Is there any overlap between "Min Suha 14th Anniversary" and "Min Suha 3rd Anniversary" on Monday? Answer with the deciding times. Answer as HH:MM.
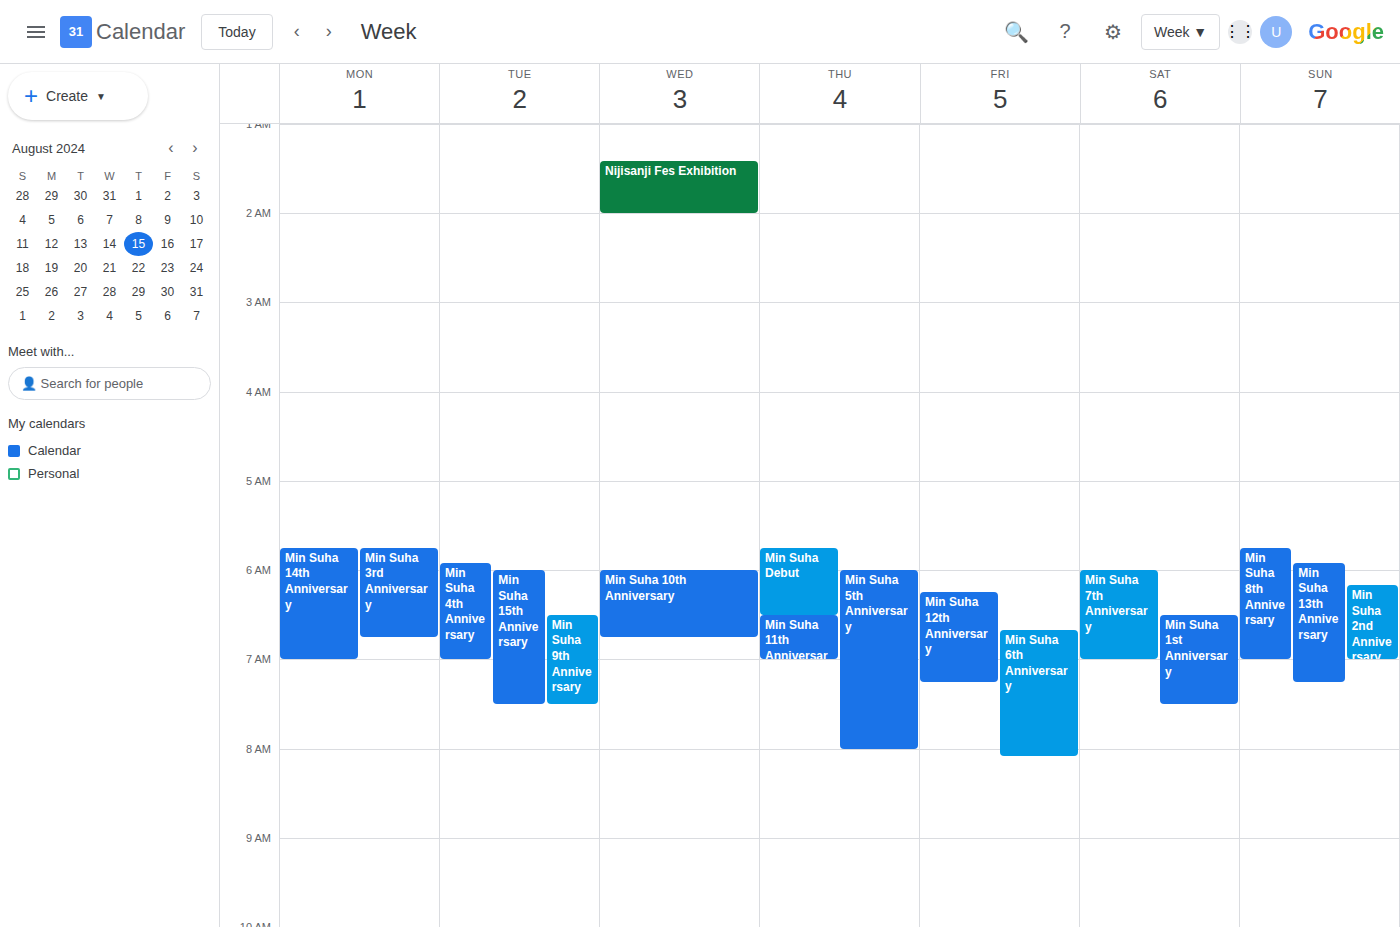
"Min Suha 14th Anniversary" starts at 05:45, before "Min Suha 3rd Anniversary" ends at 06:45 -- they overlap.